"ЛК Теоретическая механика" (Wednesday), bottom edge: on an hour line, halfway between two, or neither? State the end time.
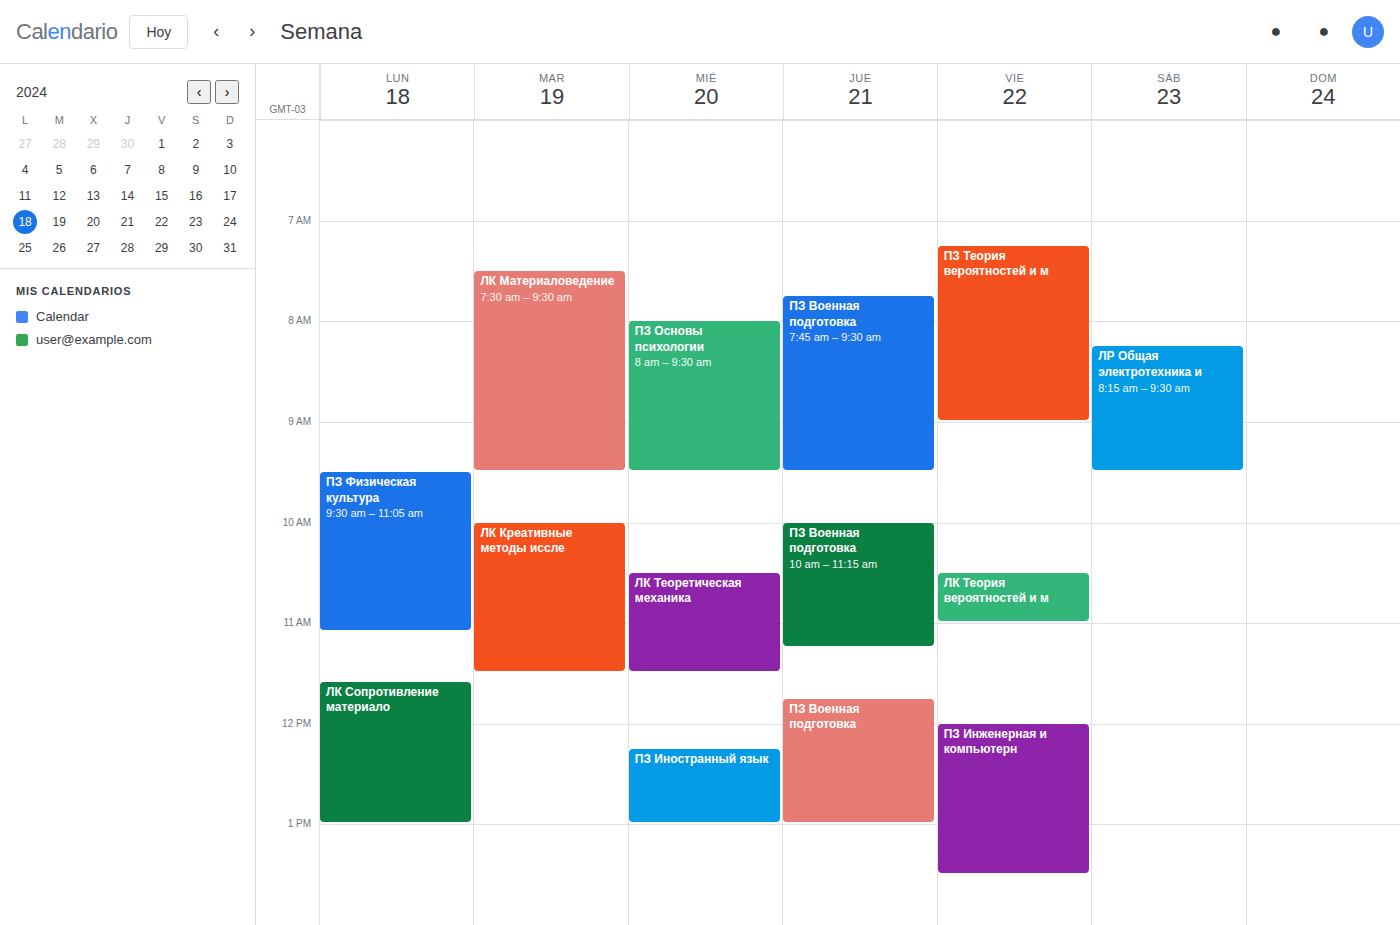
11:30 AM -- halfway between the 11 AM and 12 PM lines.